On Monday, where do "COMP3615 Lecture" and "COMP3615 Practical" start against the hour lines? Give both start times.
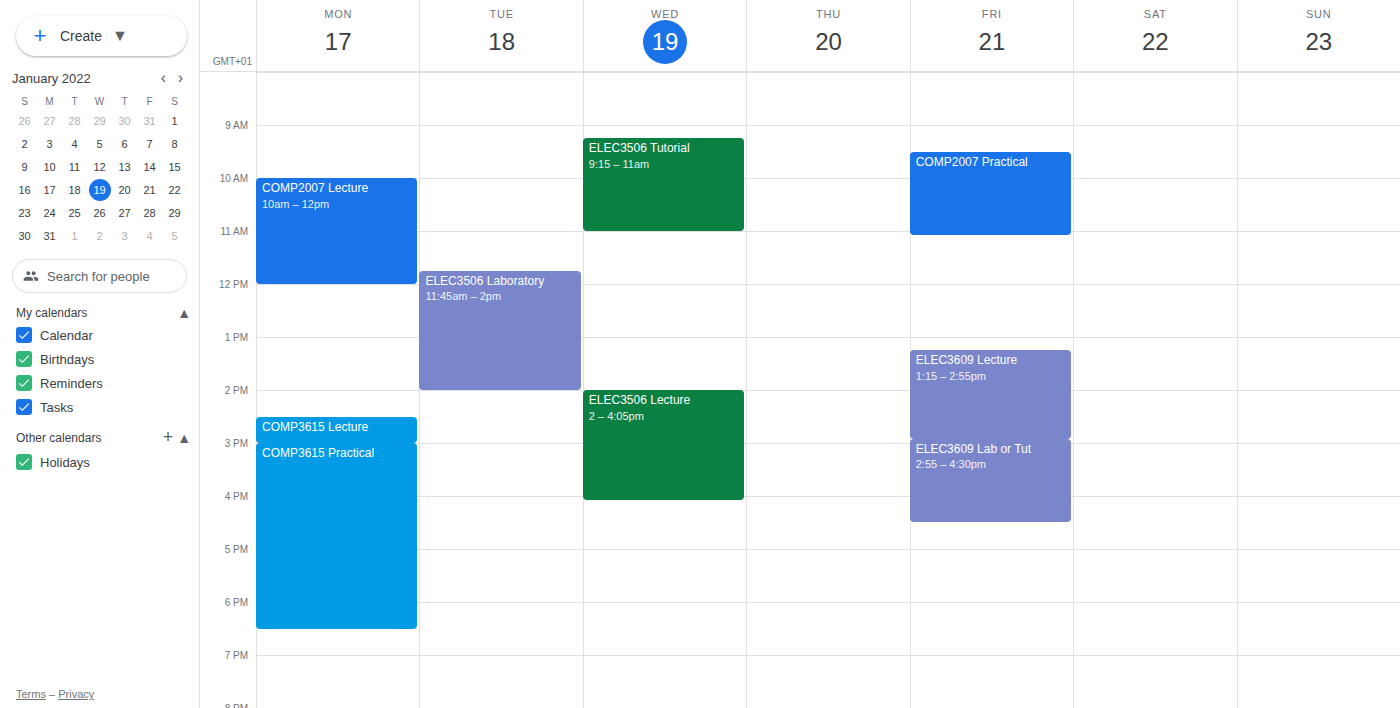
"COMP3615 Lecture": 14:30, halfway between the 14:00 and 15:00 lines. "COMP3615 Practical": 15:00, exactly on the 15:00 line.